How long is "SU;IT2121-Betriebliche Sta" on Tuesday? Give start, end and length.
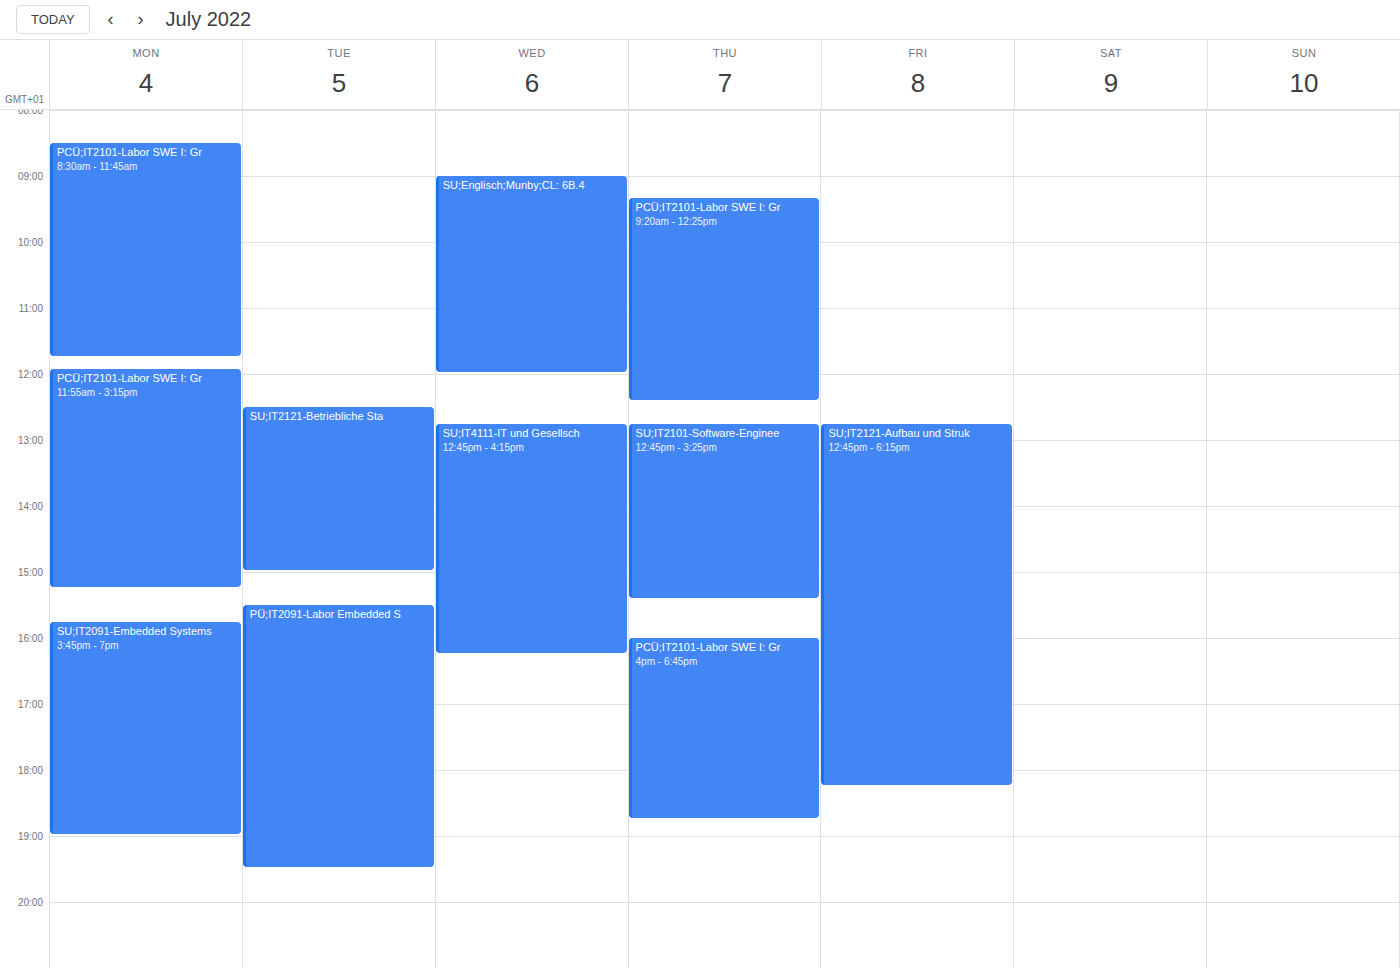
12:30 PM to 3:00 PM, 2 hours 30 minutes